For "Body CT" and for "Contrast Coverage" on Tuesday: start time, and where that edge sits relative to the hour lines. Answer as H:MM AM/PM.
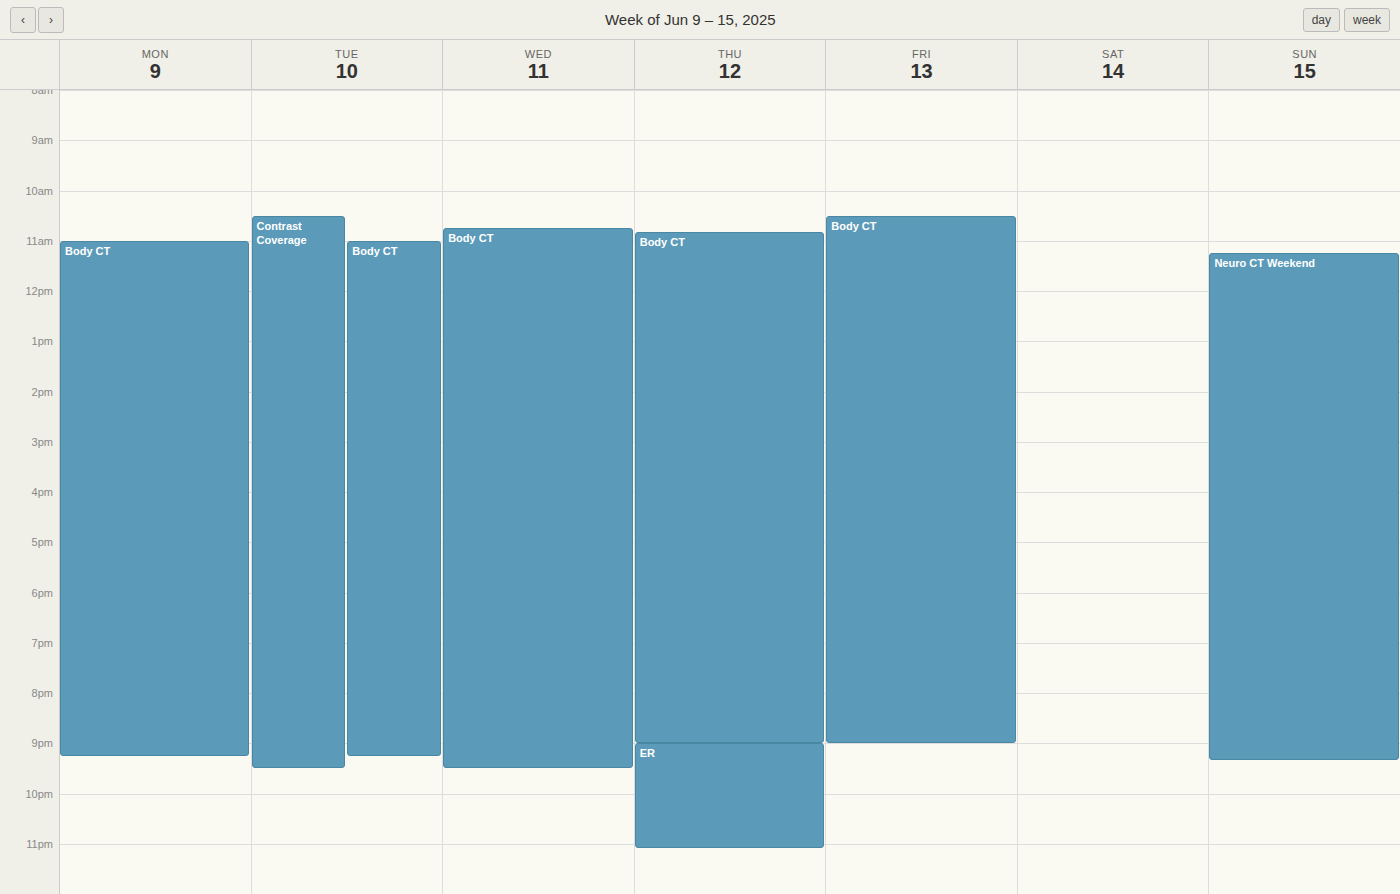
"Body CT": 11:00 AM, exactly on the 11 AM line. "Contrast Coverage": 10:30 AM, halfway between the 10 AM and 11 AM lines.